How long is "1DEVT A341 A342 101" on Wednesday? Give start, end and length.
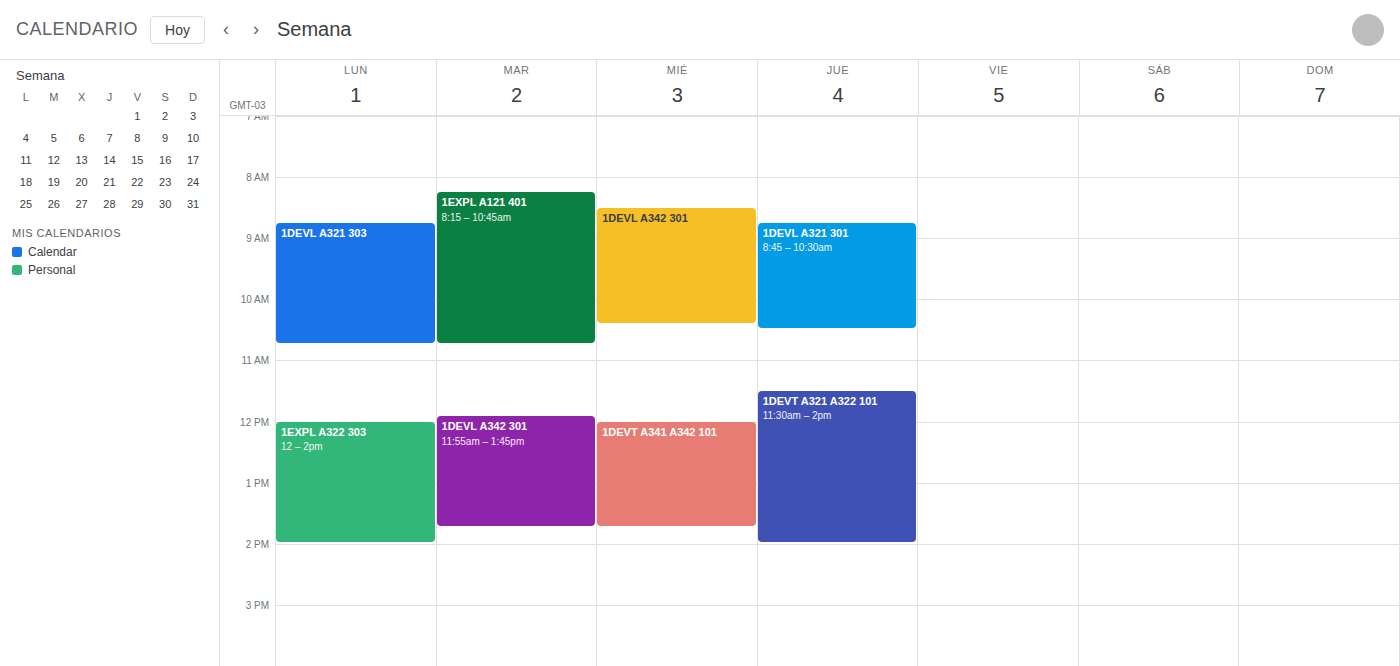
12:00 PM to 1:45 PM, 1 hour 45 minutes